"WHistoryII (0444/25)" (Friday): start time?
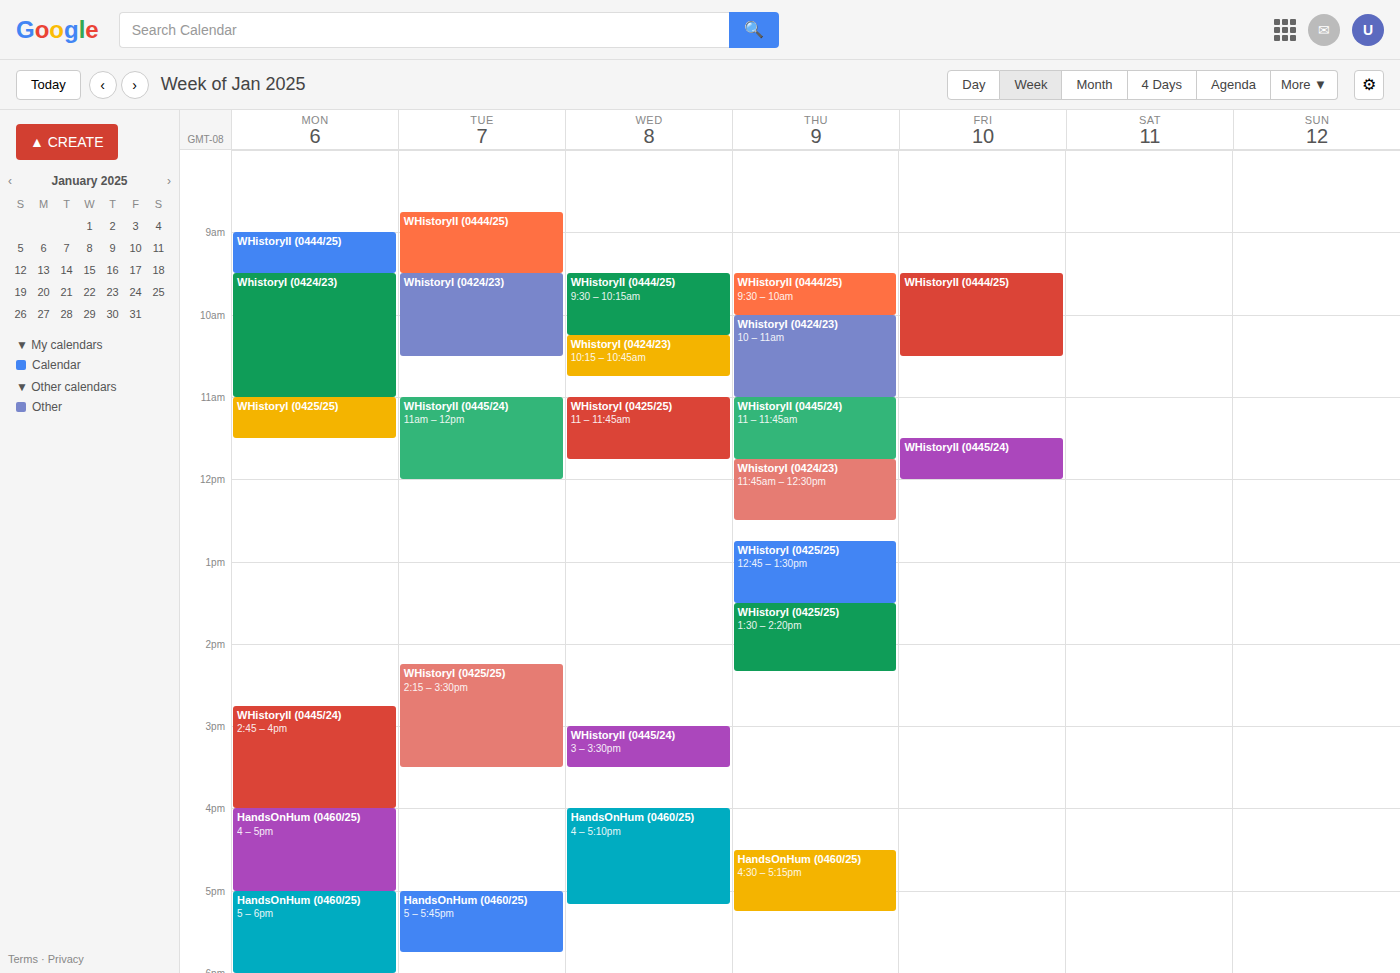
9:30 AM